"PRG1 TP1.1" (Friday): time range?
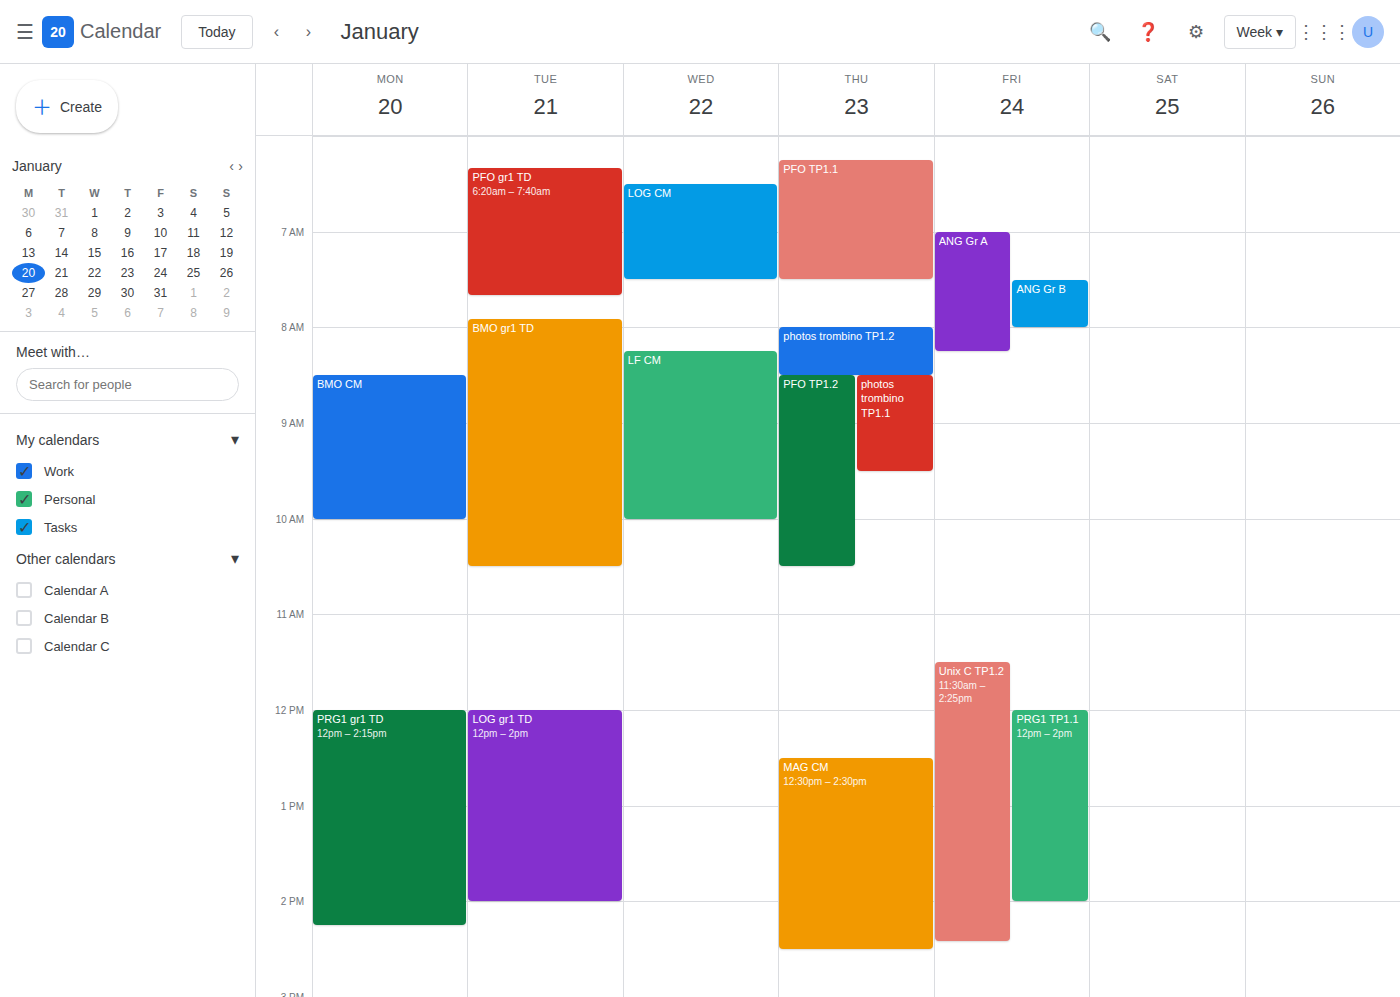
12:00 PM to 2:00 PM